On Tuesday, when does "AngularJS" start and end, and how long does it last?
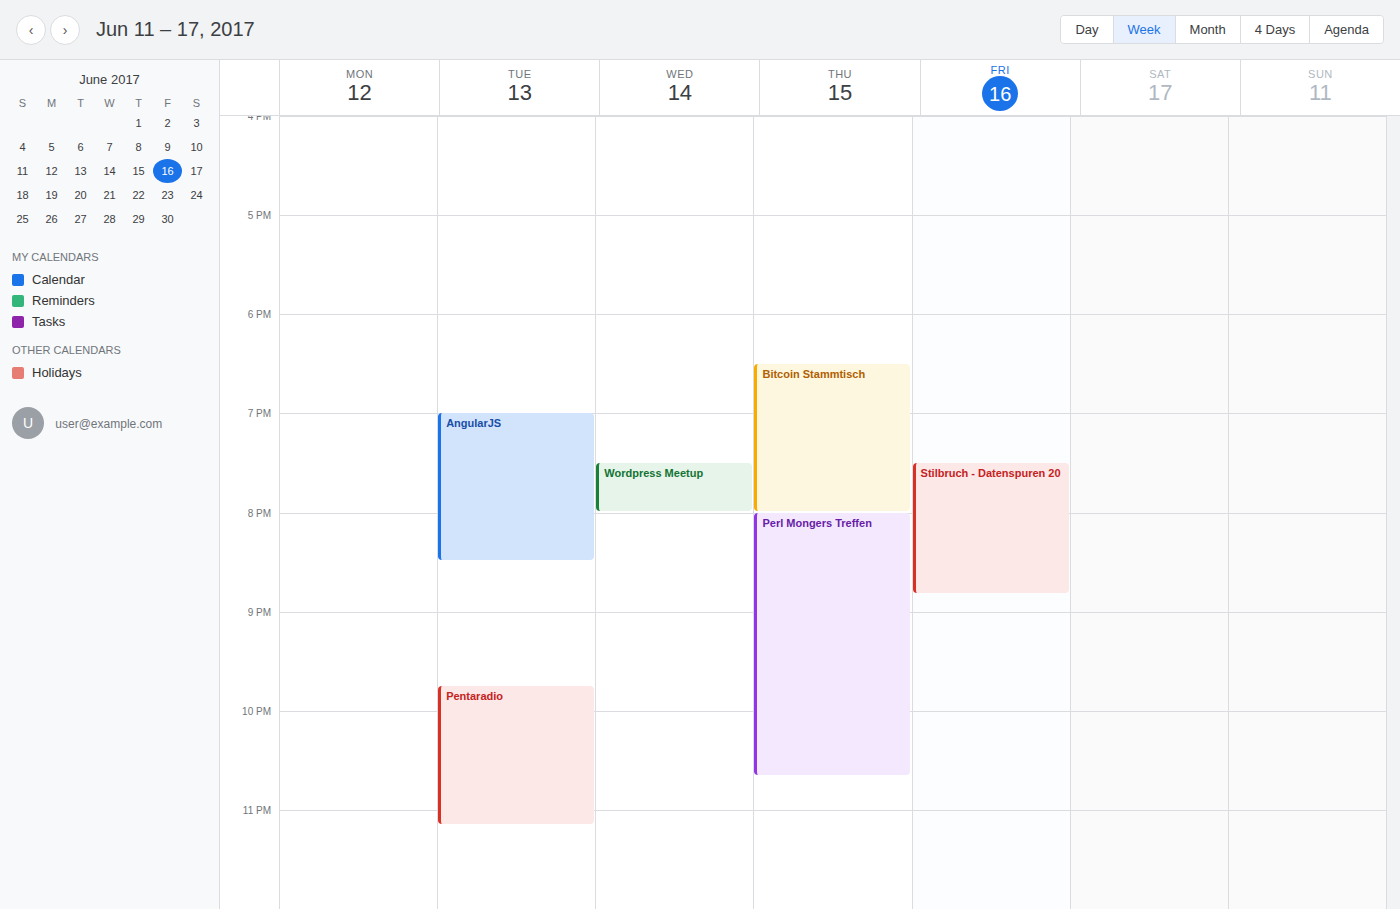
7:00 PM to 8:30 PM, 1 hour 30 minutes